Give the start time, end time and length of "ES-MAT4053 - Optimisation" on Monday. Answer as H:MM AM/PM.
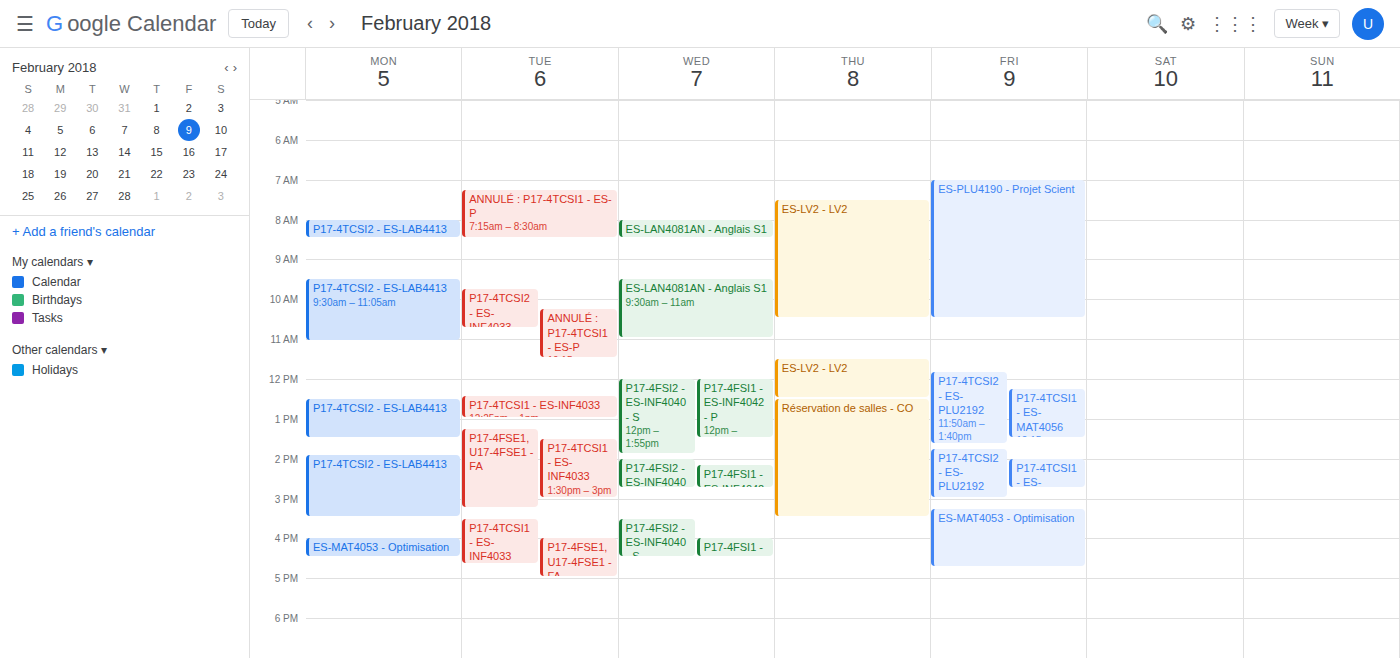
4:00 PM to 4:30 PM, 30 minutes